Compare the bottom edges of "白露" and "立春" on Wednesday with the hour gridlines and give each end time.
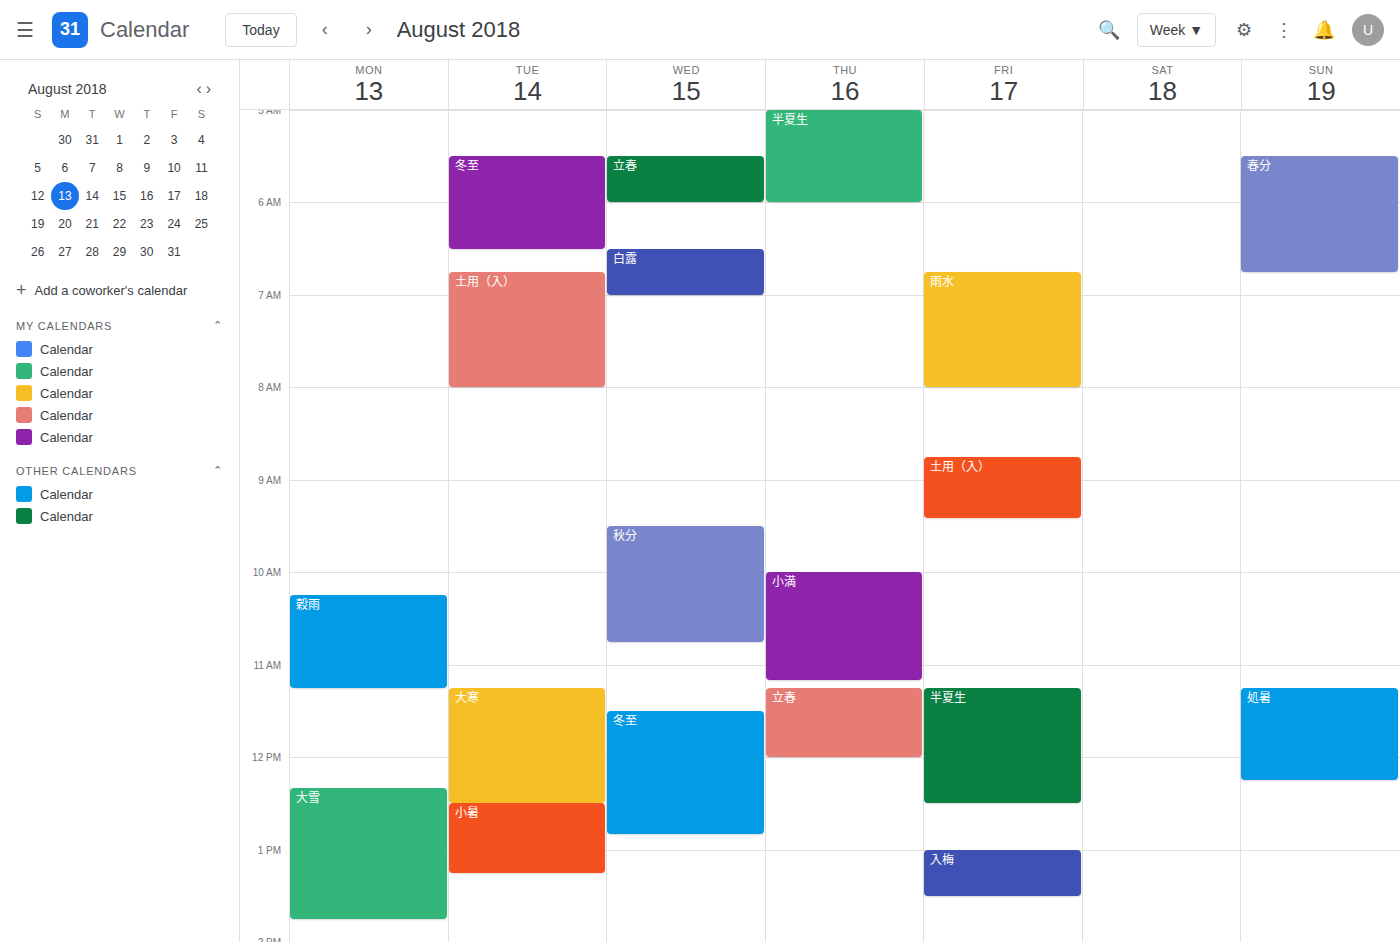
"白露": 7:00 AM, exactly on the 7 AM line. "立春": 6:00 AM, exactly on the 6 AM line.